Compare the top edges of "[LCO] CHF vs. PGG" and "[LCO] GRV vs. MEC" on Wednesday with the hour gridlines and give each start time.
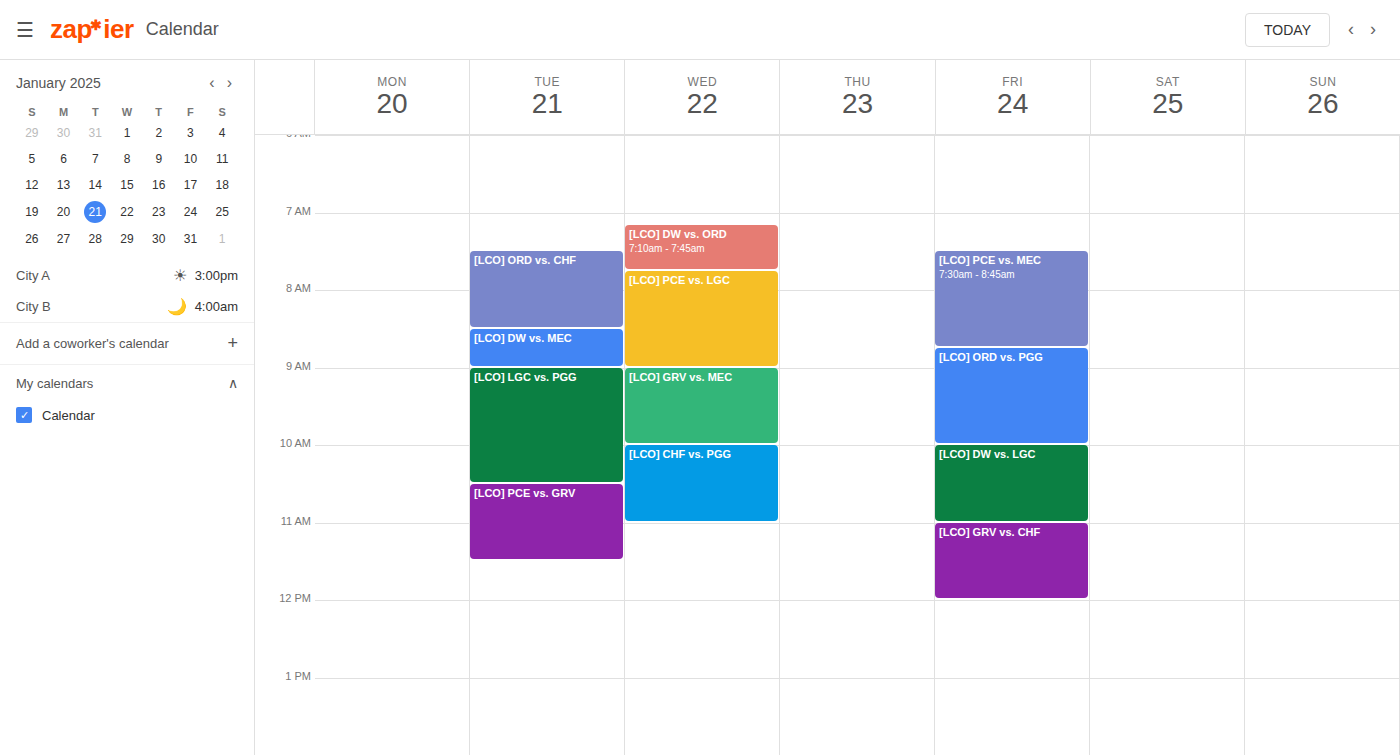
"[LCO] CHF vs. PGG": 10:00 AM, exactly on the 10 AM line. "[LCO] GRV vs. MEC": 9:00 AM, exactly on the 9 AM line.